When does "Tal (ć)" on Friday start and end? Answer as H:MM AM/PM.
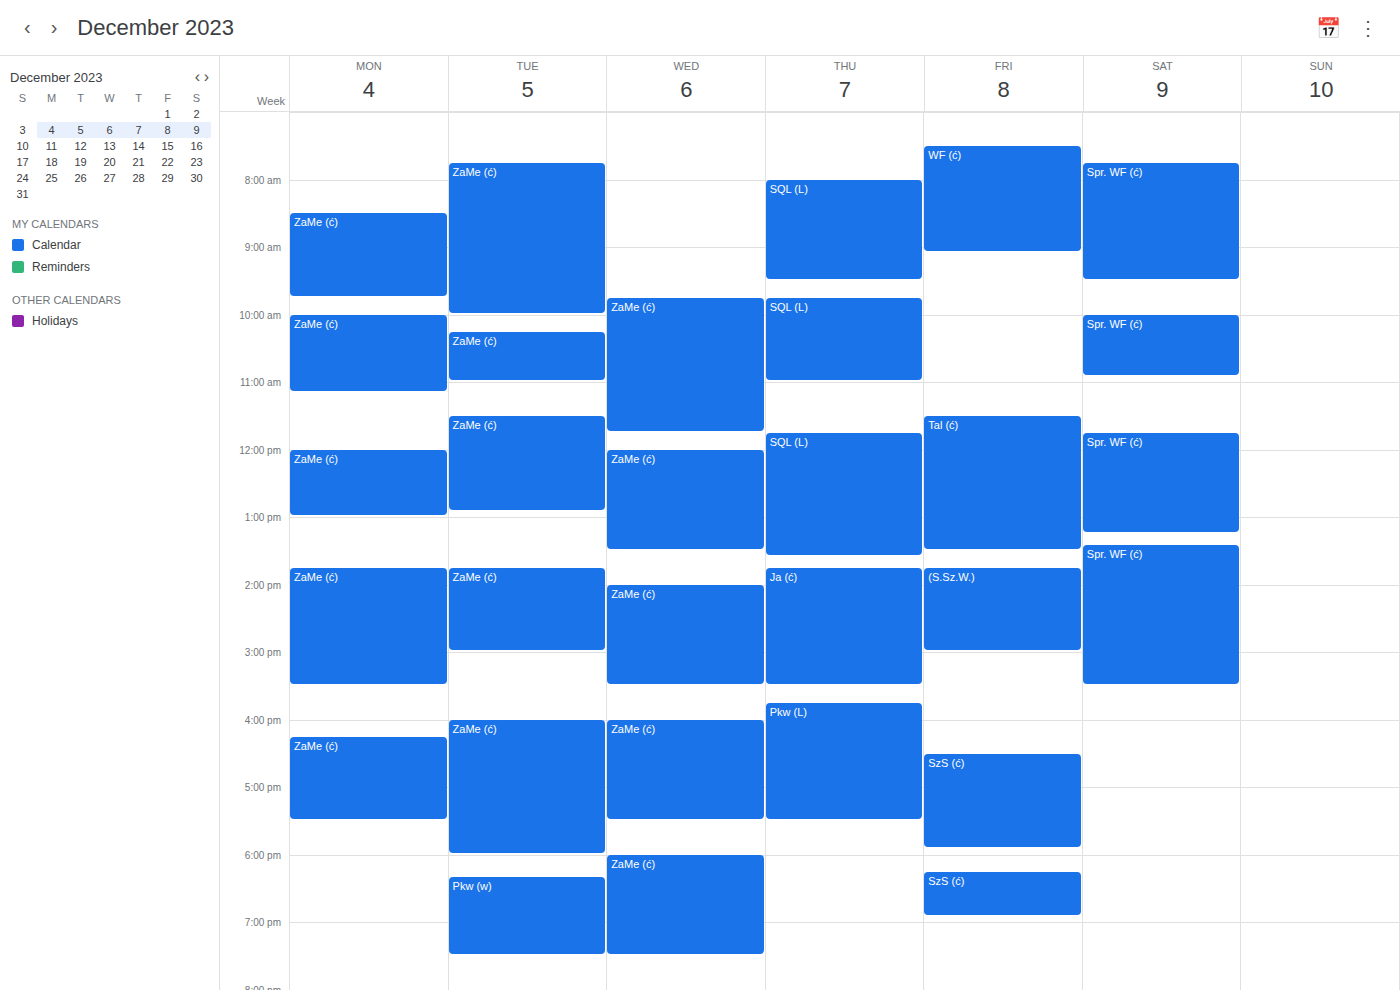
11:30 AM to 1:30 PM